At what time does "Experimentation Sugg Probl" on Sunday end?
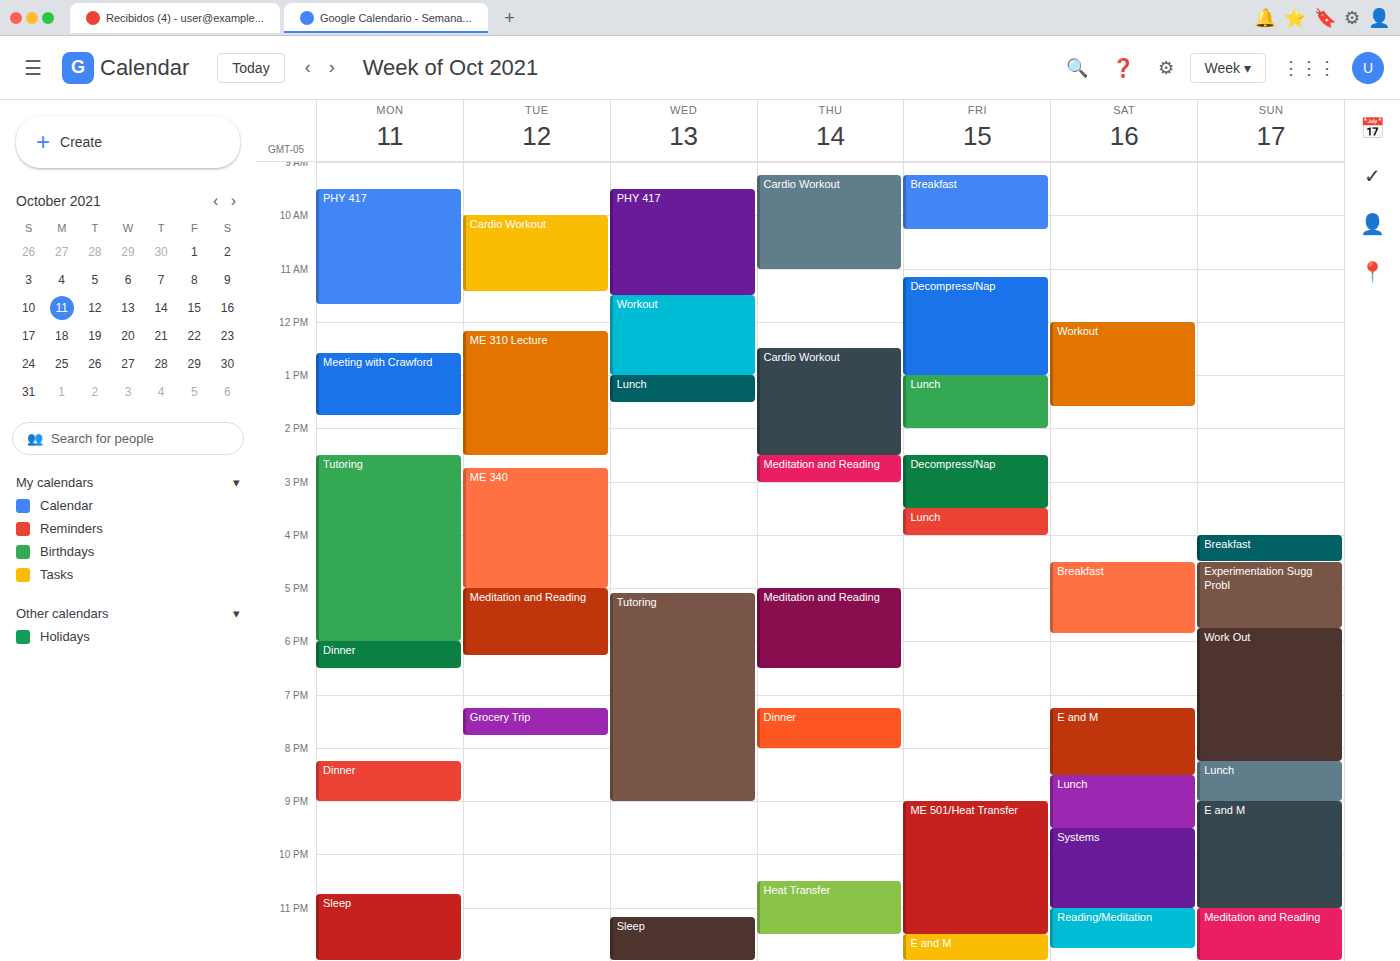
17:45